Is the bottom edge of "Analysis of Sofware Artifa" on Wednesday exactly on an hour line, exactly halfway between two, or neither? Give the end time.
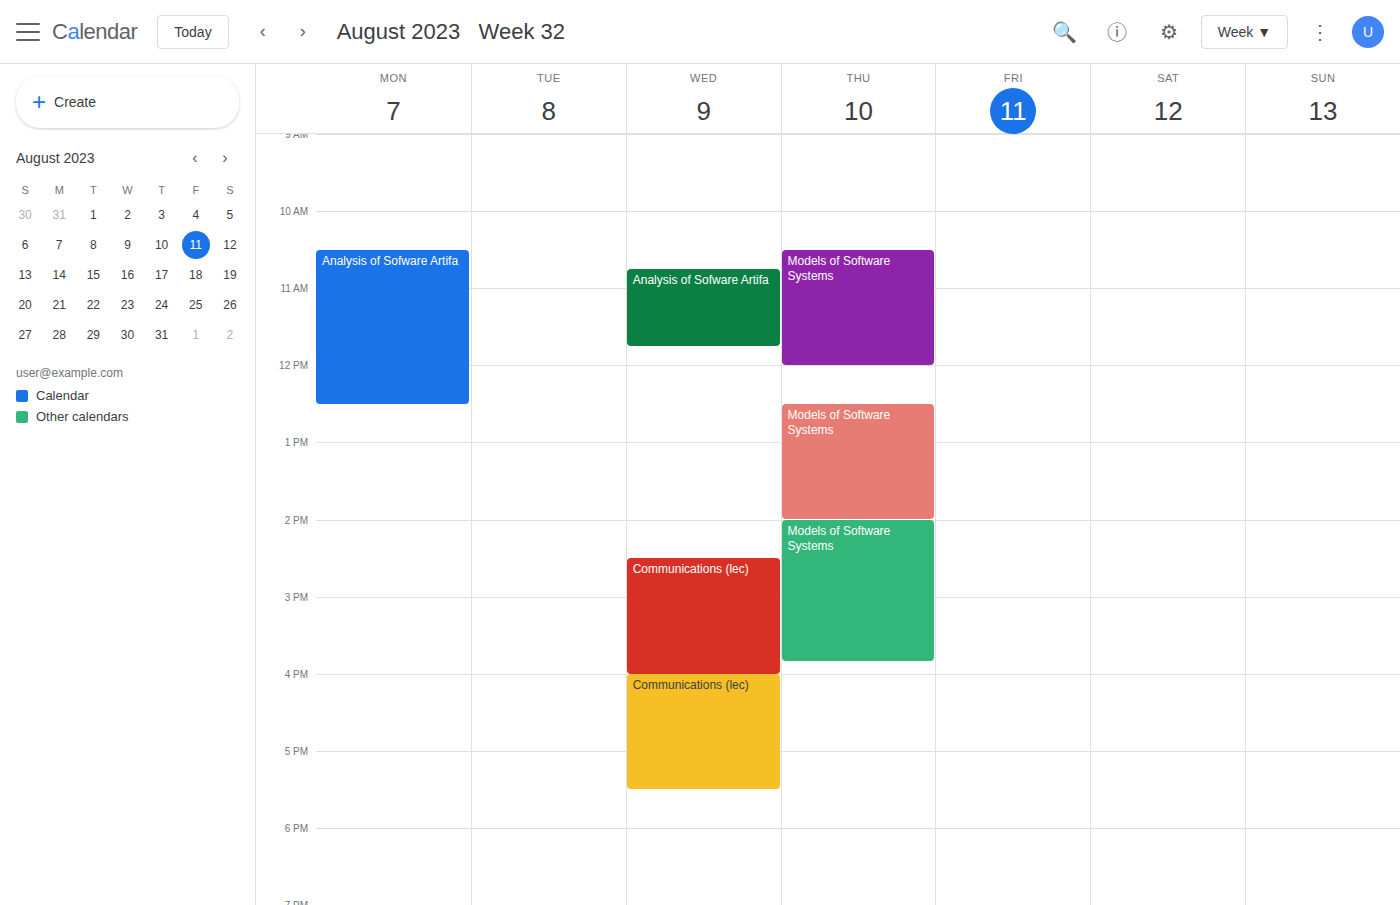
11:45 AM -- neither: three quarters of the way from the 11 AM line to the 12 PM line.